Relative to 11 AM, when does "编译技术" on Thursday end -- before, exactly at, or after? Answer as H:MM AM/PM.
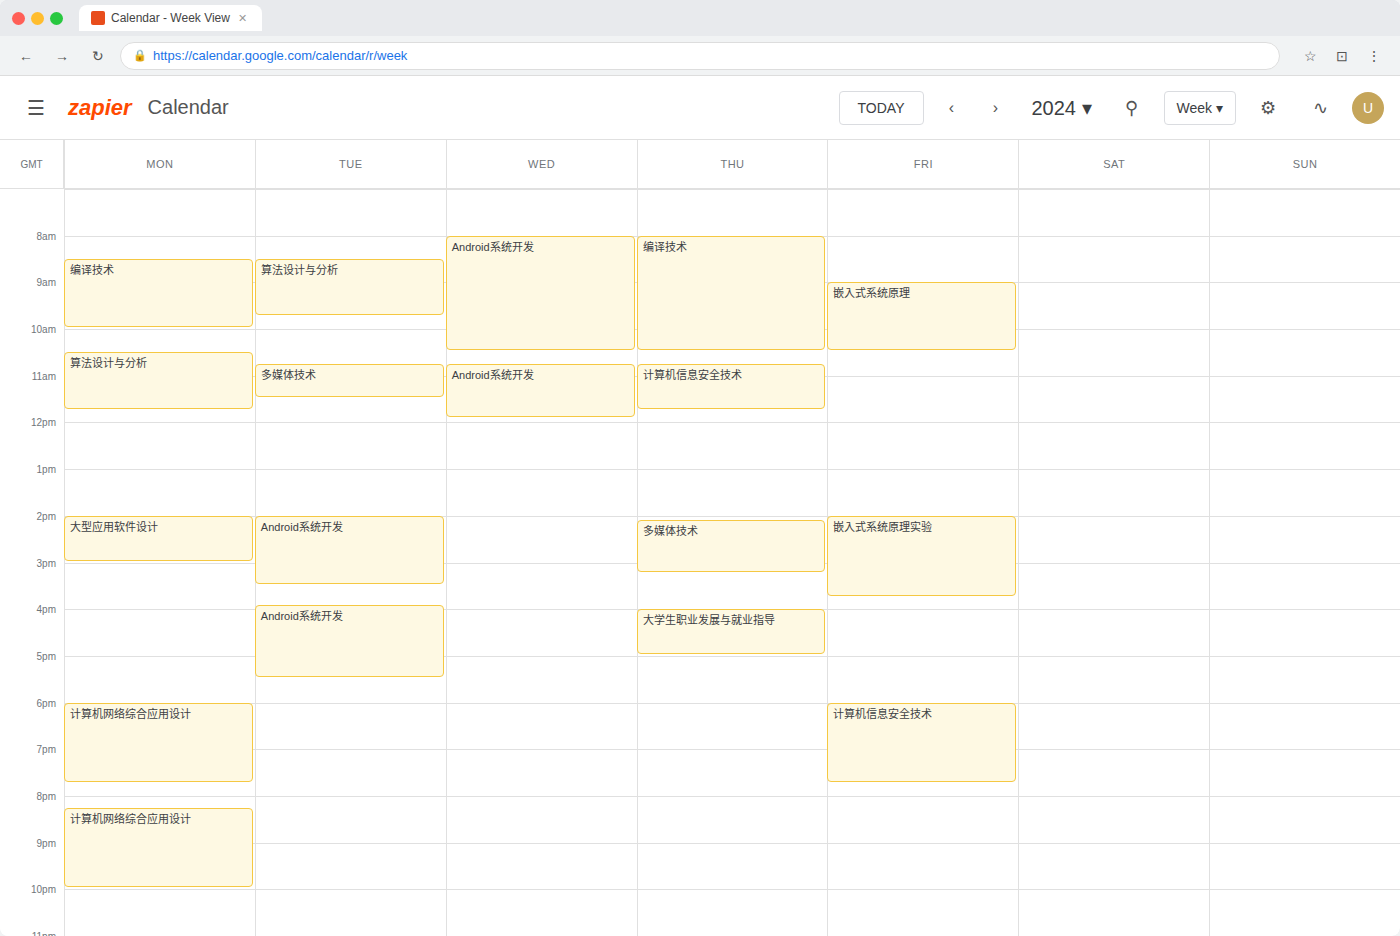
10:30 AM -- before 11 AM, 30 minutes above the 11 AM line.